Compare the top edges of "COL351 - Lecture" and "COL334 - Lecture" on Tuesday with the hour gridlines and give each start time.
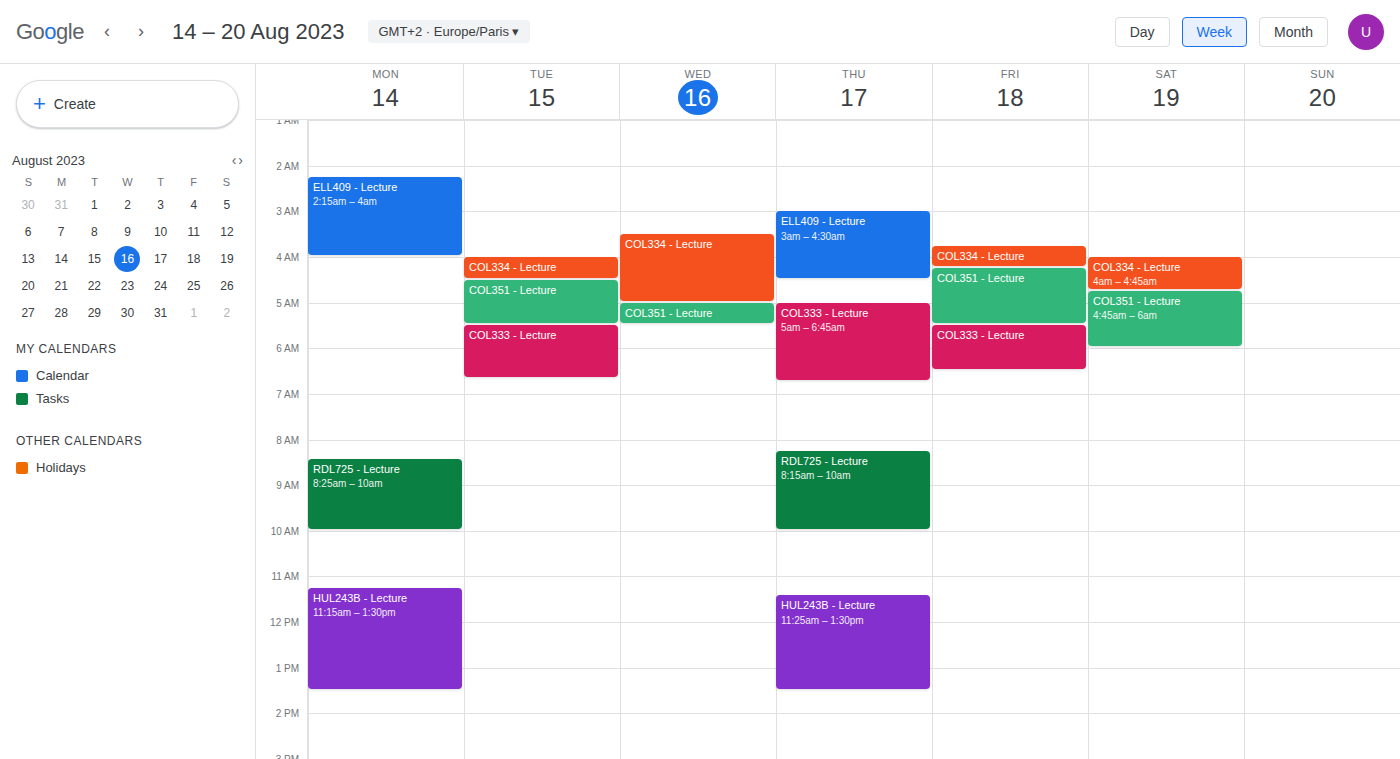
"COL351 - Lecture": 4:30 AM, halfway between the 4 AM and 5 AM lines. "COL334 - Lecture": 4:00 AM, exactly on the 4 AM line.